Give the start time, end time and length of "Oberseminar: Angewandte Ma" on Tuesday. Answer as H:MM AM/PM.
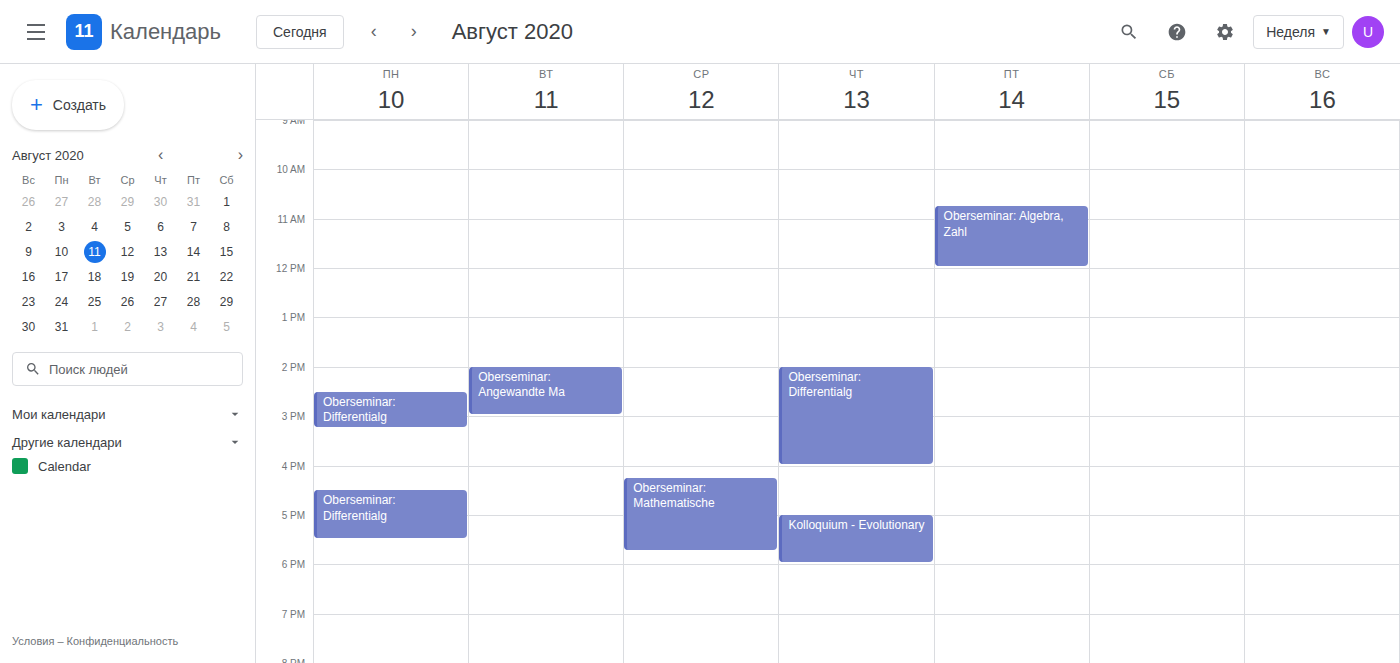
2:00 PM to 3:00 PM, 1 hour